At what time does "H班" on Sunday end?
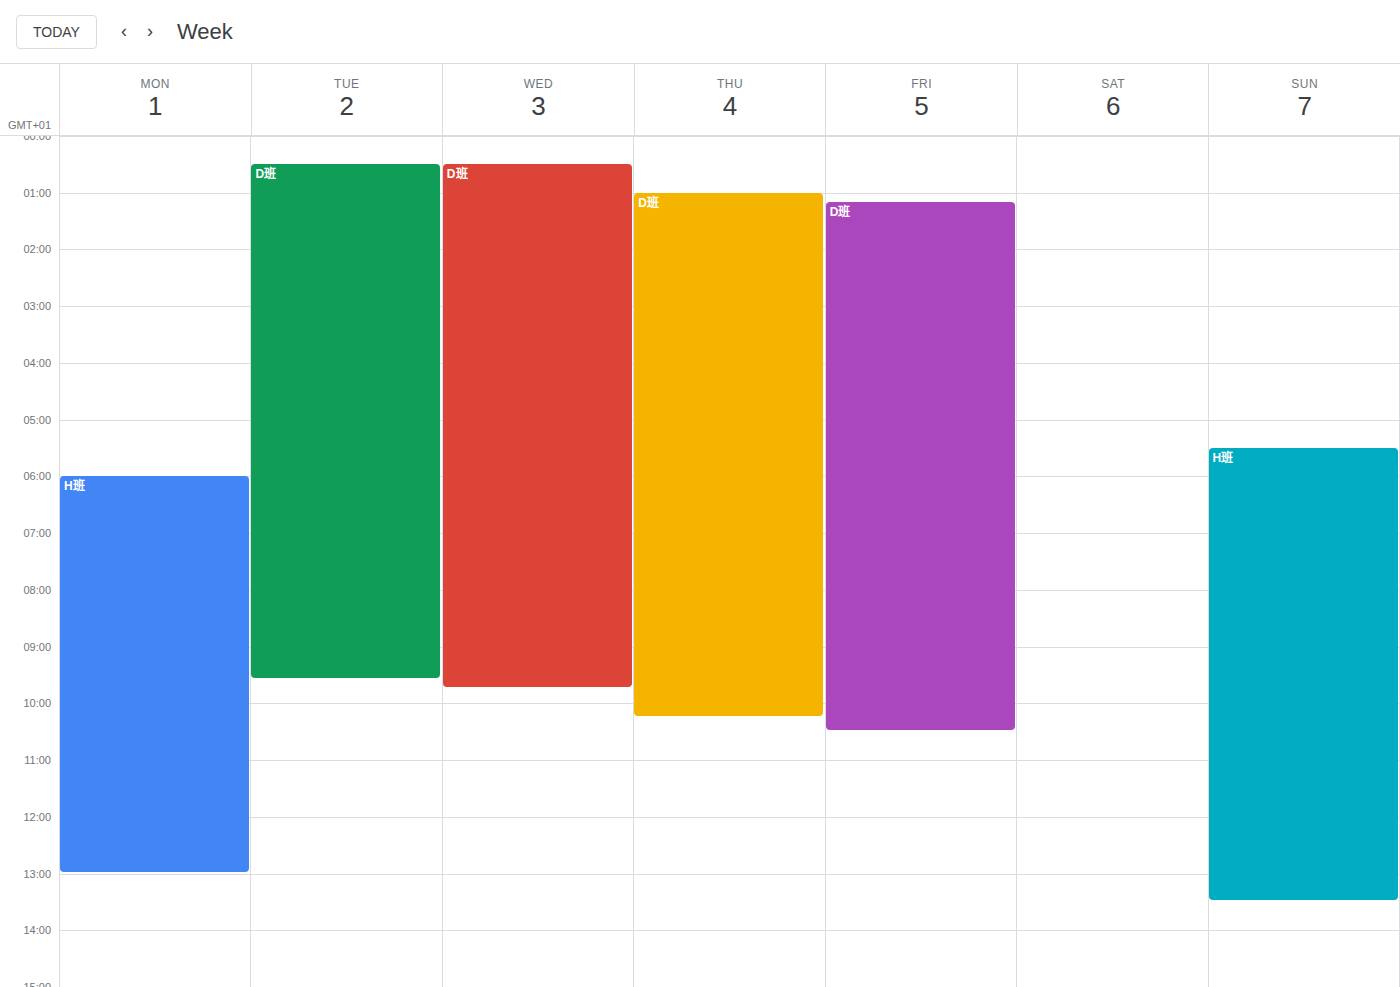
1:30 PM